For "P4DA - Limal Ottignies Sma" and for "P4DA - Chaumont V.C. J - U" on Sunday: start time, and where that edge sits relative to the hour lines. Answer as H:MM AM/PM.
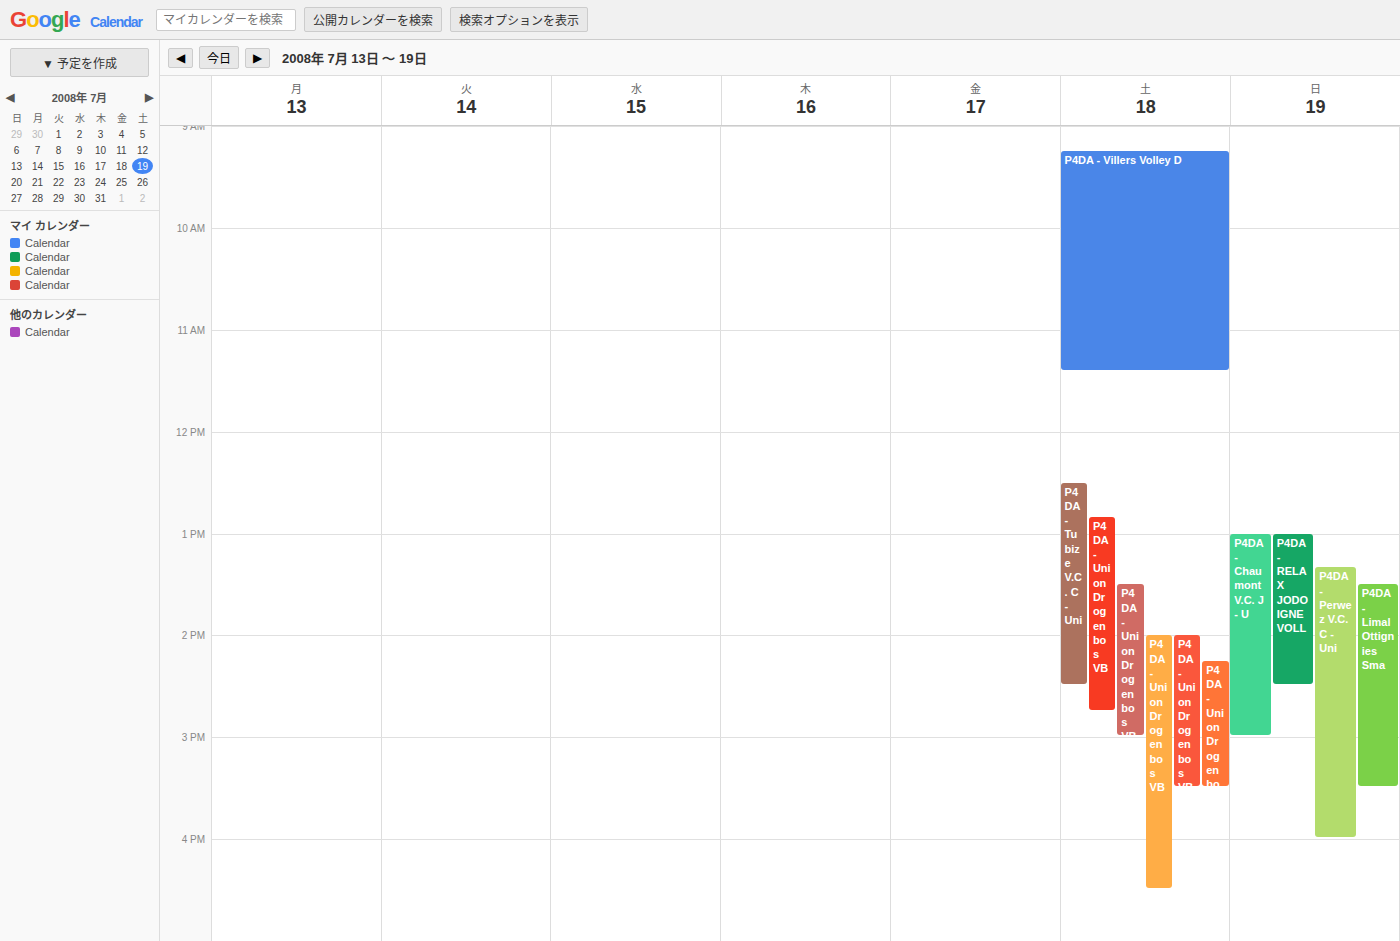
"P4DA - Limal Ottignies Sma": 1:30 PM, halfway between the 1 PM and 2 PM lines. "P4DA - Chaumont V.C. J - U": 1:00 PM, exactly on the 1 PM line.